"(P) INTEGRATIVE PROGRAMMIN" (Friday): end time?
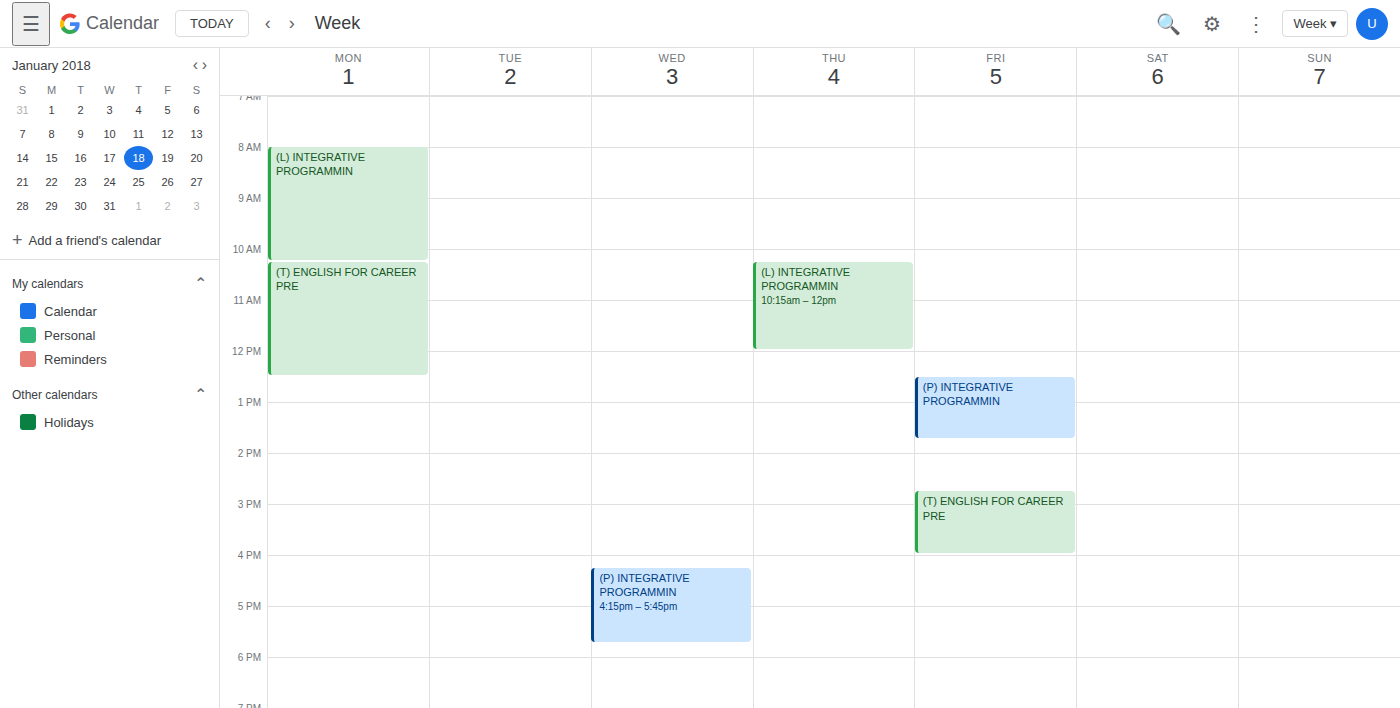
1:45 PM